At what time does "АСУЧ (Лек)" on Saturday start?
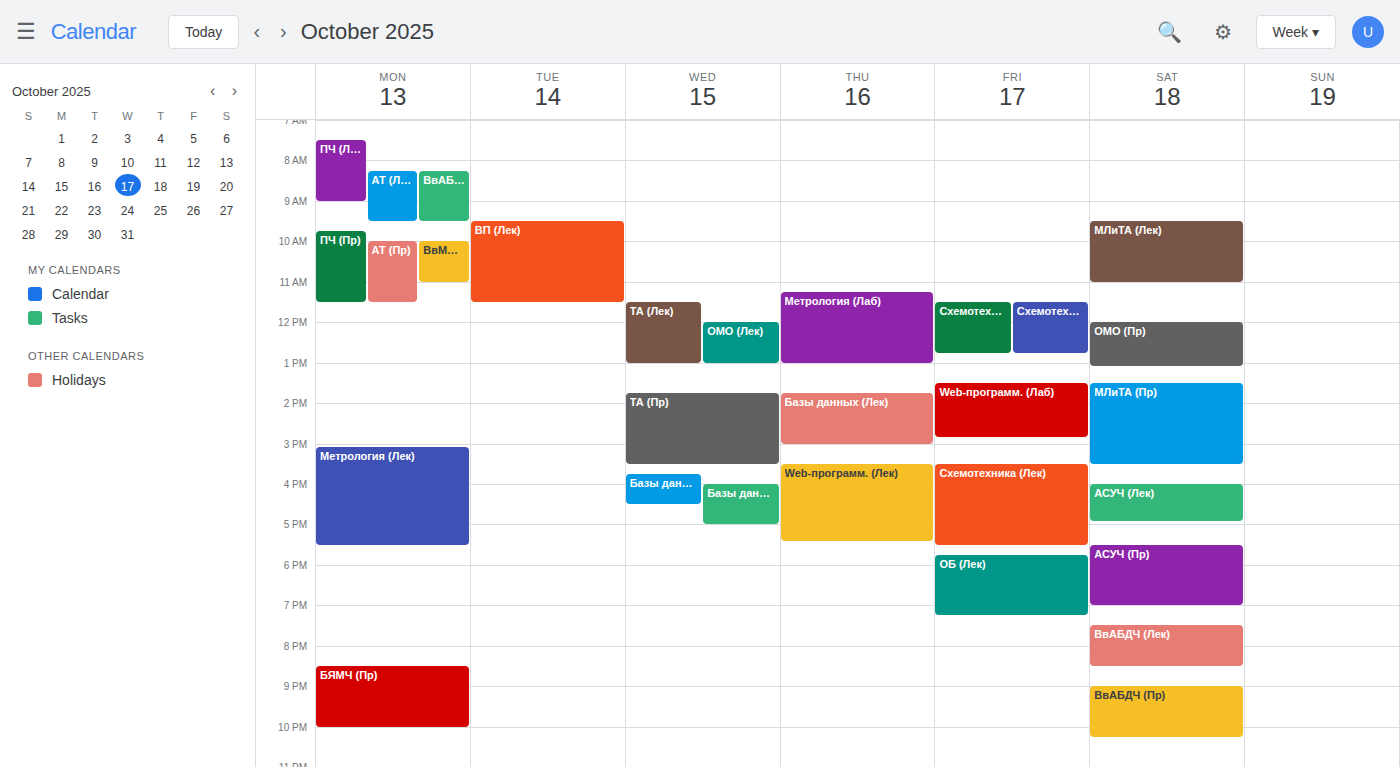
4:00 PM